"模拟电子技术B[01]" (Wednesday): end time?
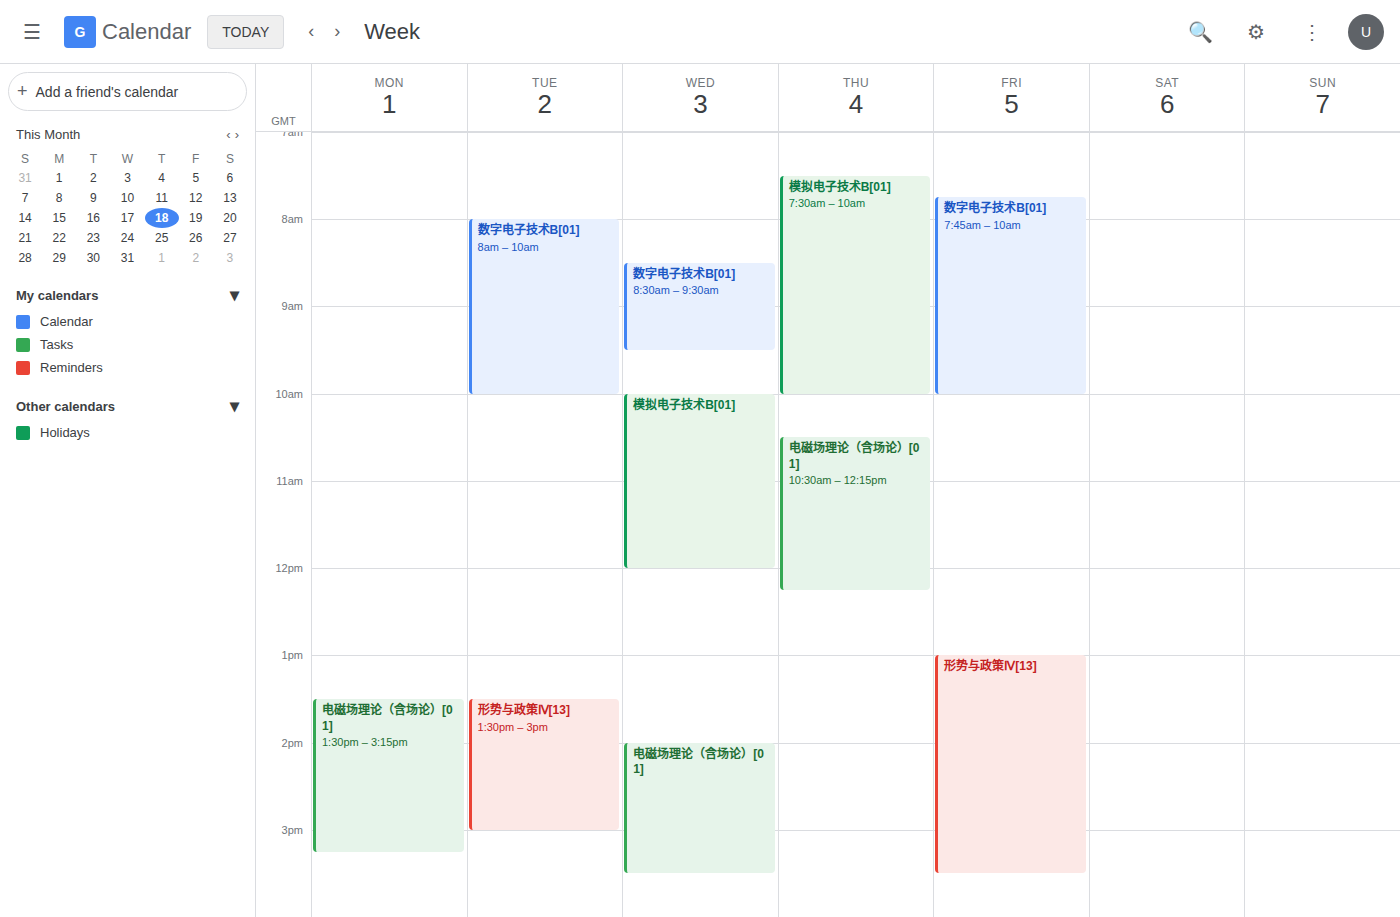
12:00 PM